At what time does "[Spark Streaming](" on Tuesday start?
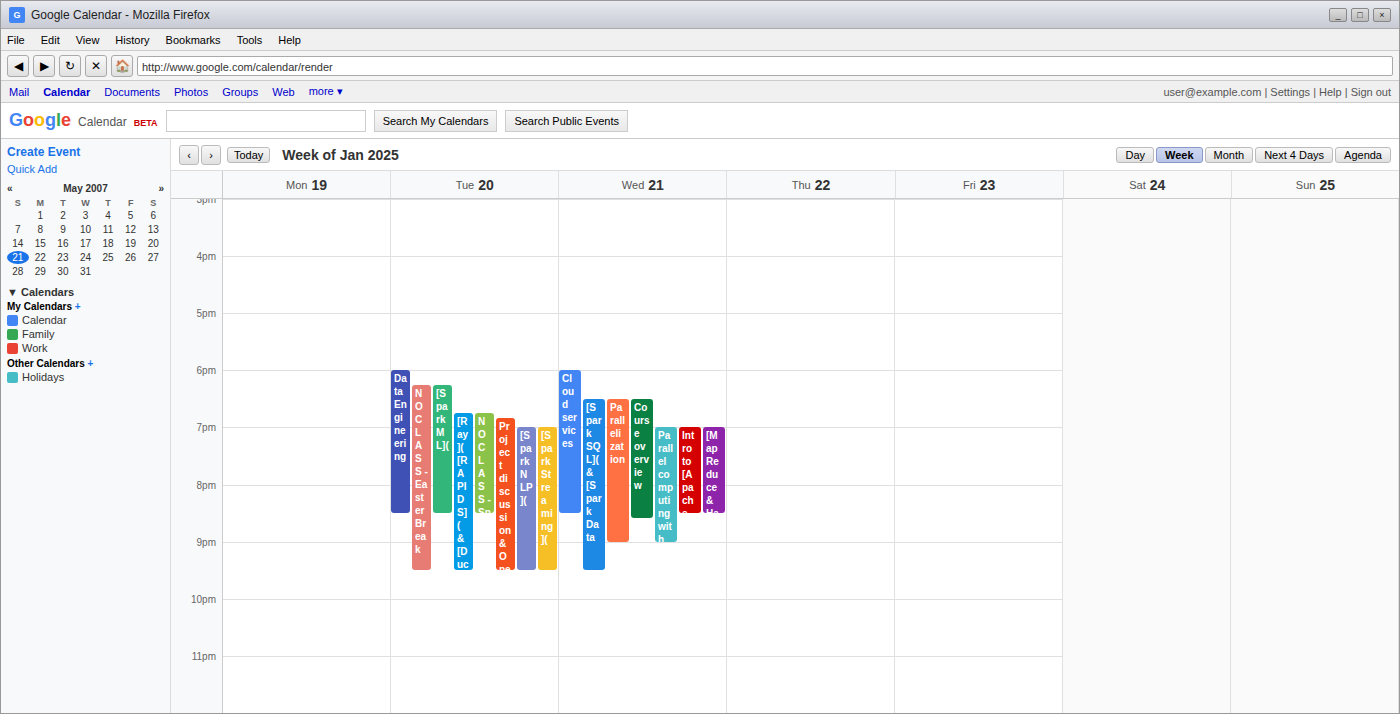
19:00